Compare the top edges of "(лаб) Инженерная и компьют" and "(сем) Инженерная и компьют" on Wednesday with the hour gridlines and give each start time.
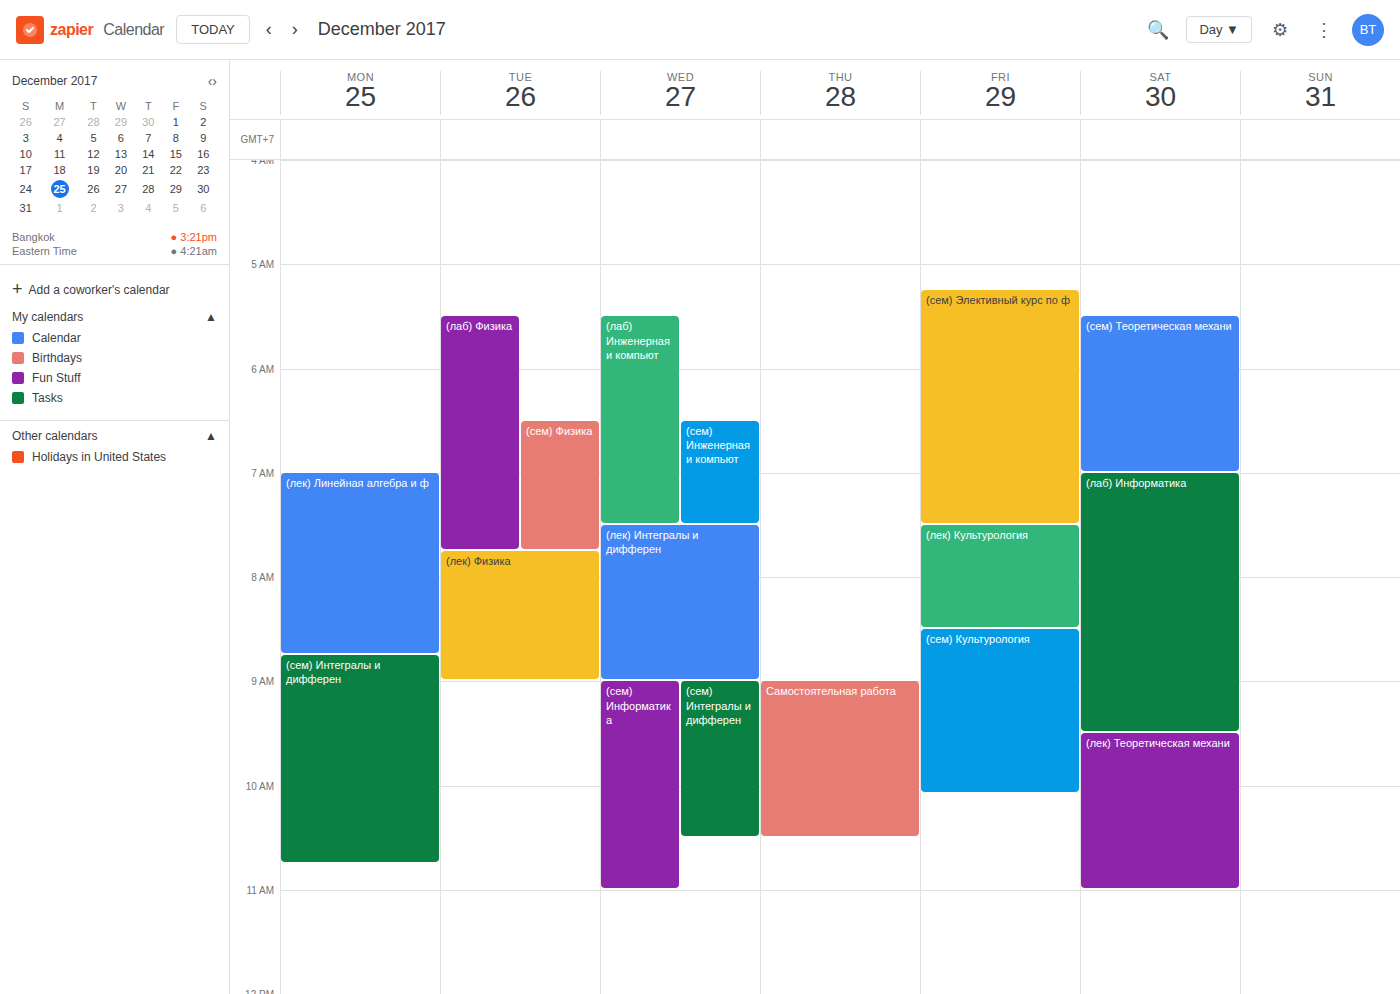
"(лаб) Инженерная и компьют": 05:30, halfway between the 05:00 and 06:00 lines. "(сем) Инженерная и компьют": 06:30, halfway between the 06:00 and 07:00 lines.